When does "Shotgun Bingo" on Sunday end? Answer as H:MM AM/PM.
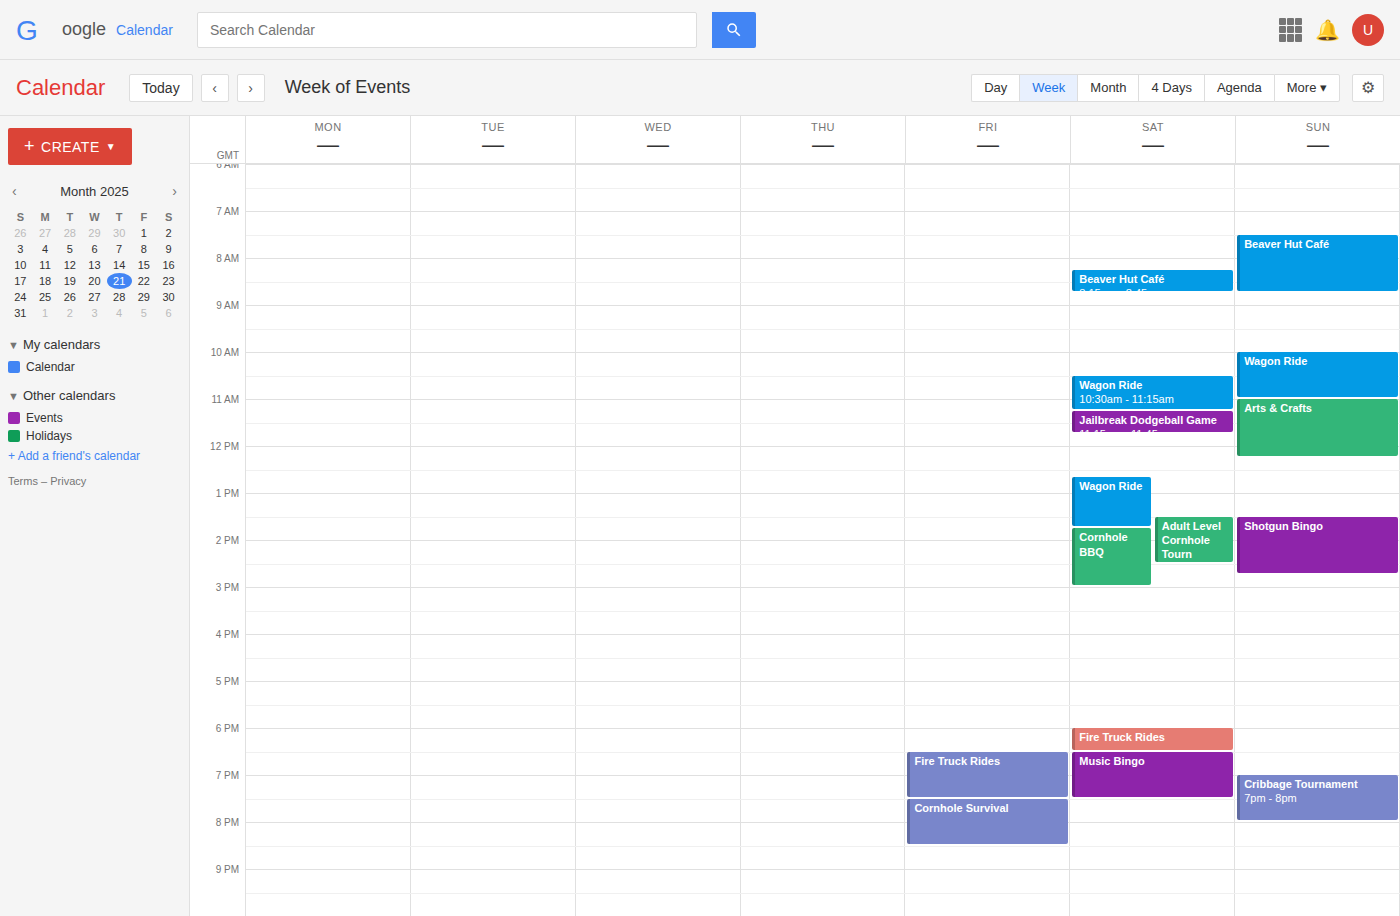
2:45 PM